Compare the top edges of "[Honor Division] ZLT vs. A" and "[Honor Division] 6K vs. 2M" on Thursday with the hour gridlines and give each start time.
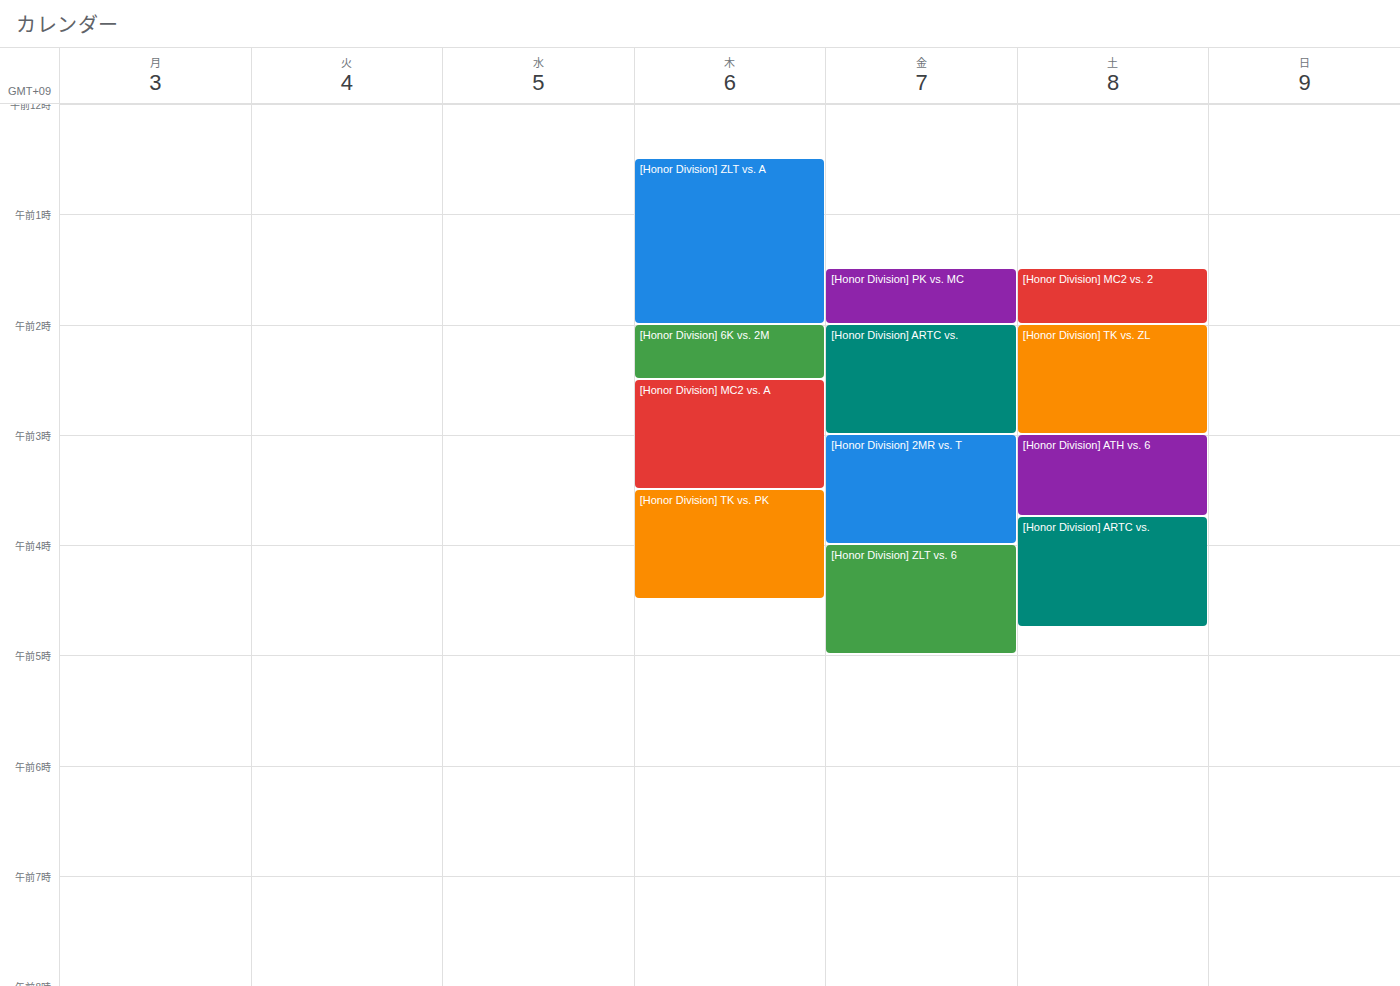
"[Honor Division] ZLT vs. A": 12:30 AM, halfway between the 12 AM and 1 AM lines. "[Honor Division] 6K vs. 2M": 2:00 AM, exactly on the 2 AM line.